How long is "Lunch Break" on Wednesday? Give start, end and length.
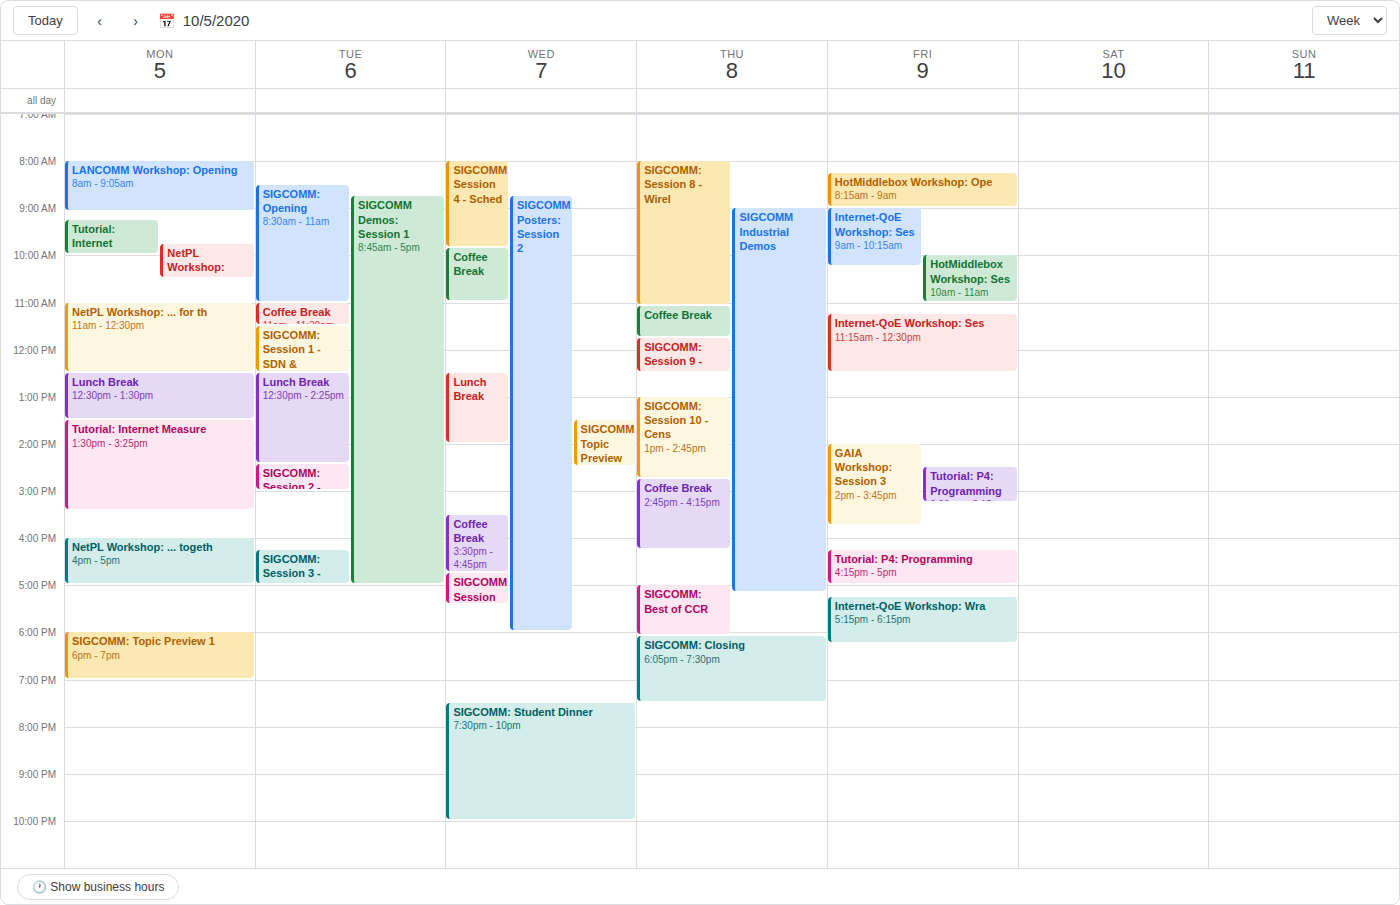
12:30 PM to 2:00 PM, 1 hour 30 minutes